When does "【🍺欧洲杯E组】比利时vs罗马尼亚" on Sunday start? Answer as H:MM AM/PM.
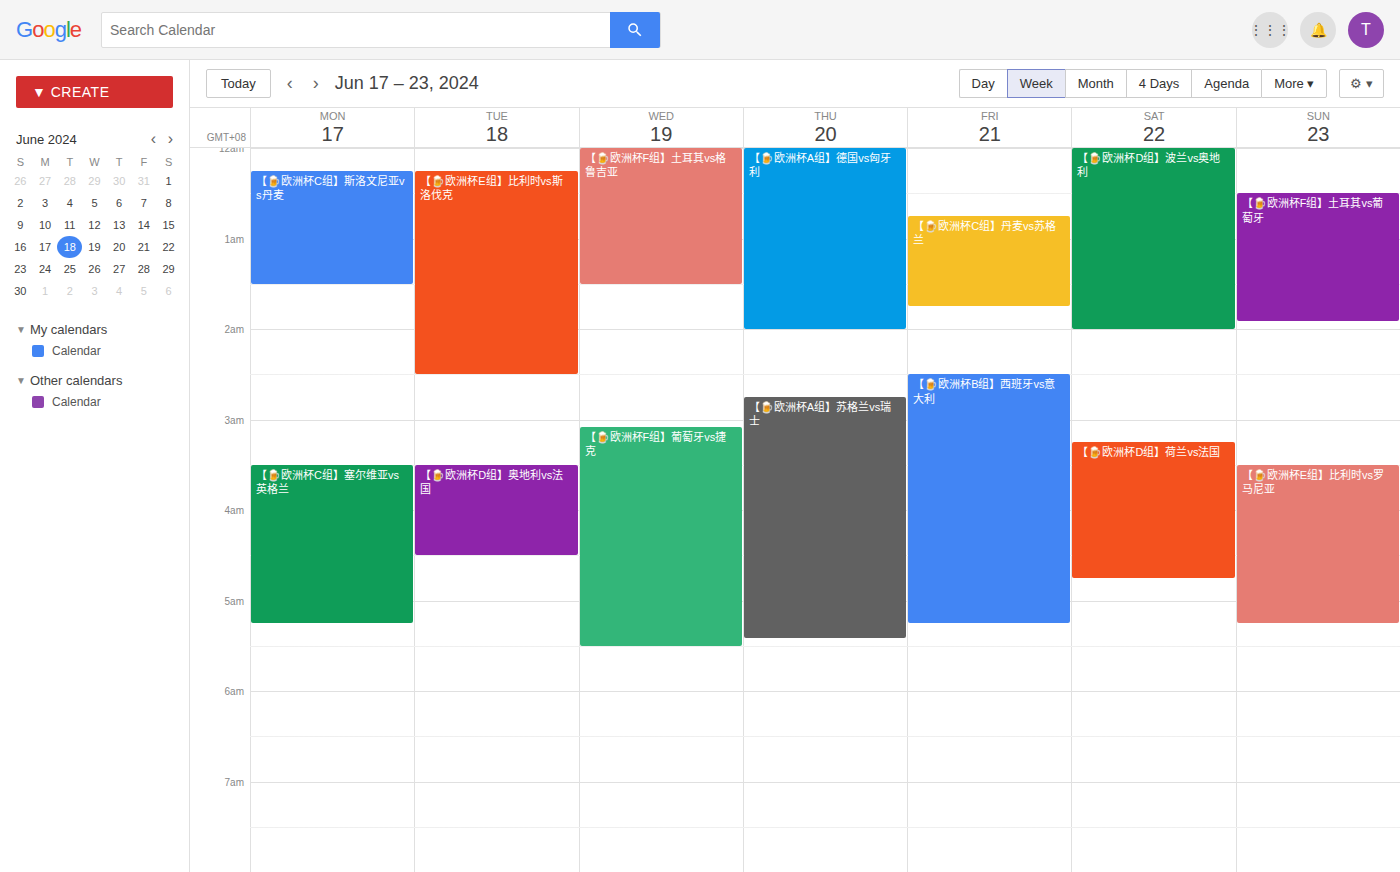
3:30 AM